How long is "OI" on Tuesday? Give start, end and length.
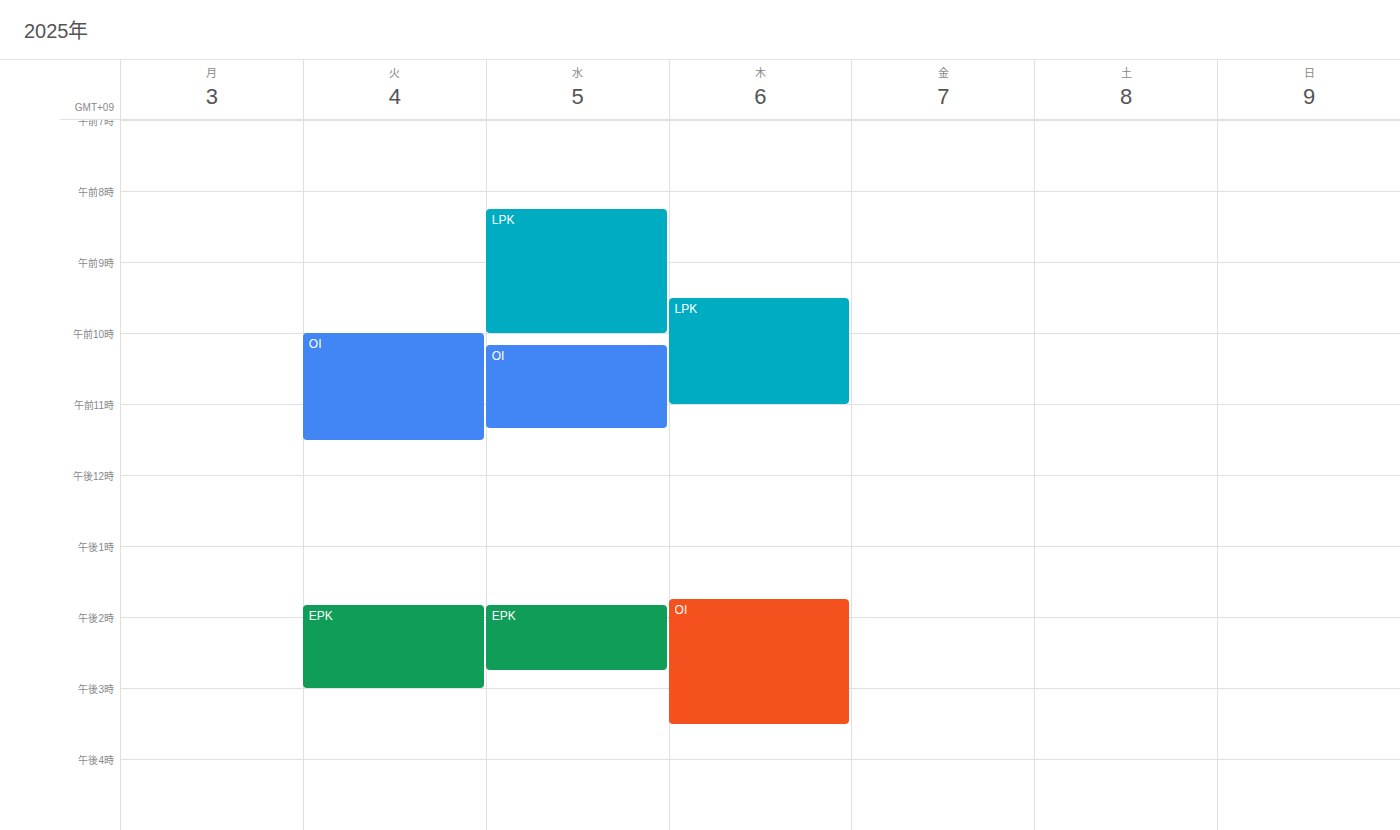
10:00 AM to 11:30 AM, 1 hour 30 minutes